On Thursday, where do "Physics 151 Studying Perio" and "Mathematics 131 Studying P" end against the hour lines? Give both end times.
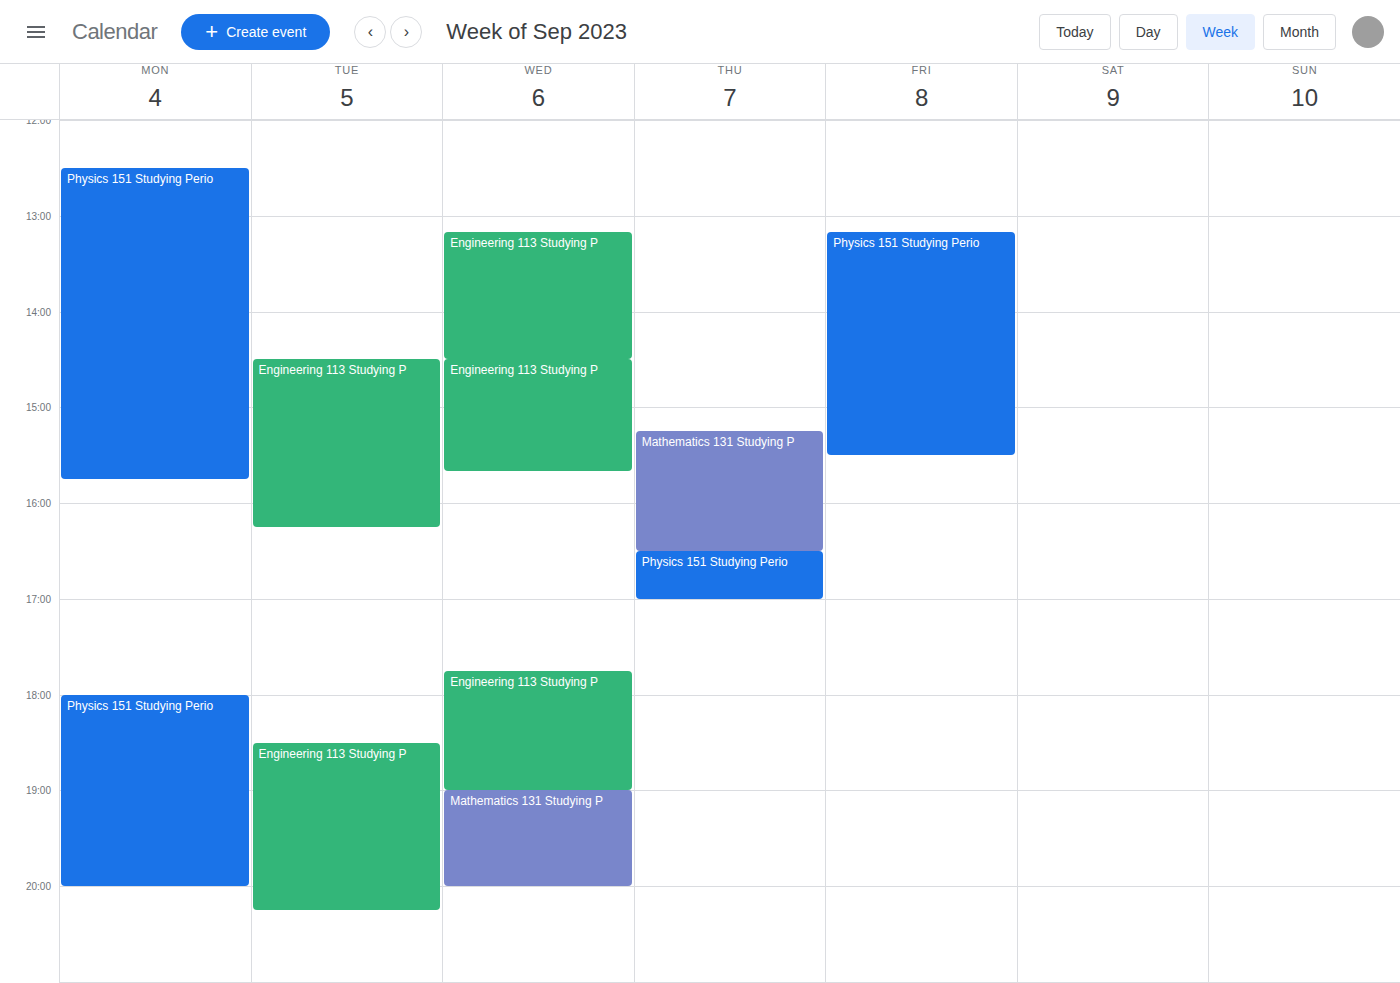
"Physics 151 Studying Perio": 17:00, exactly on the 17:00 line. "Mathematics 131 Studying P": 16:30, halfway between the 16:00 and 17:00 lines.